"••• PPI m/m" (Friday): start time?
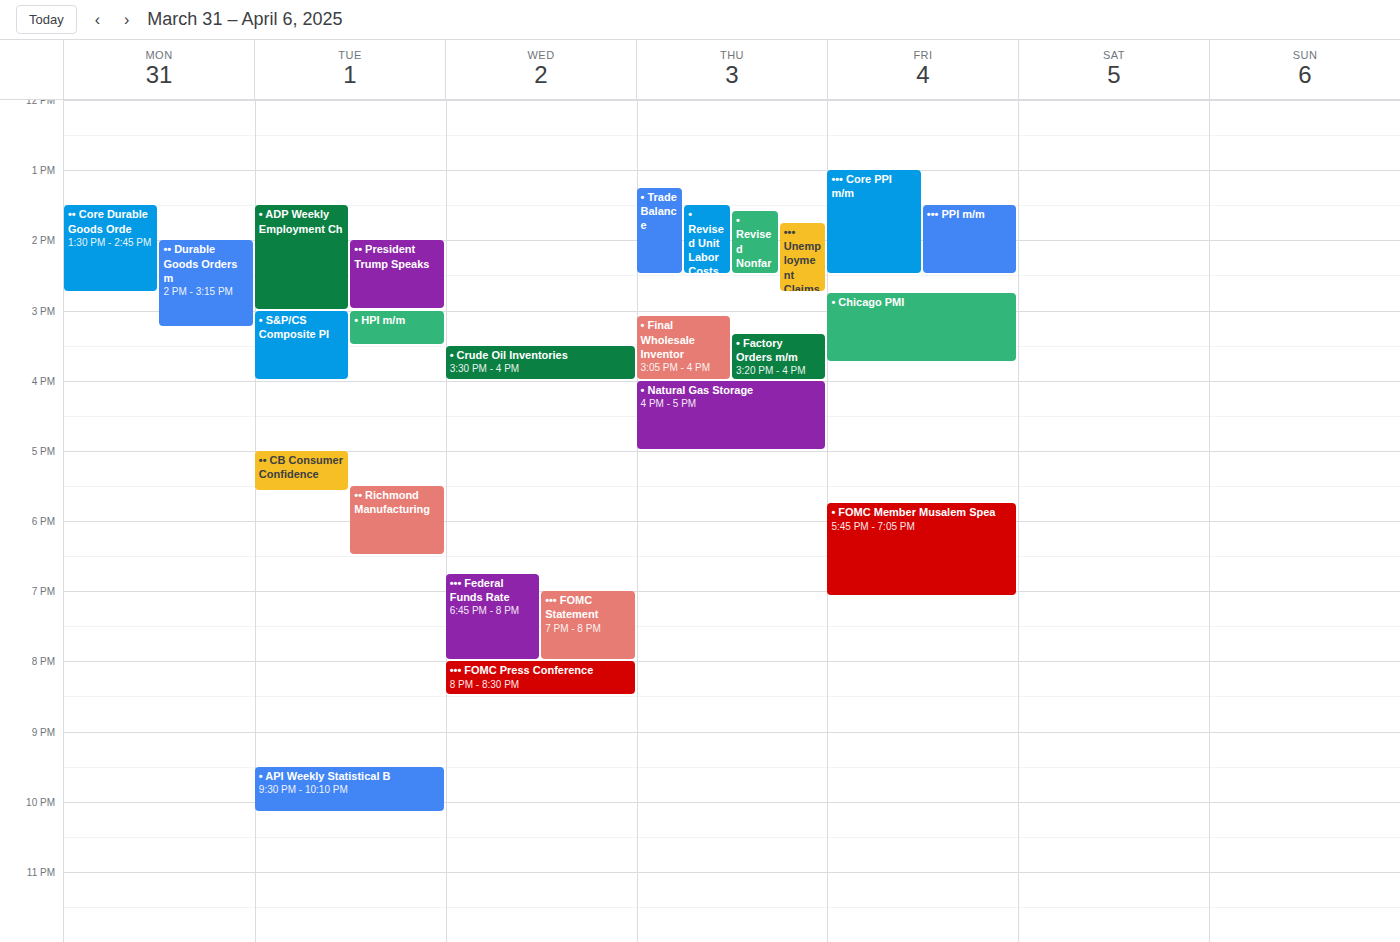
1:30 PM